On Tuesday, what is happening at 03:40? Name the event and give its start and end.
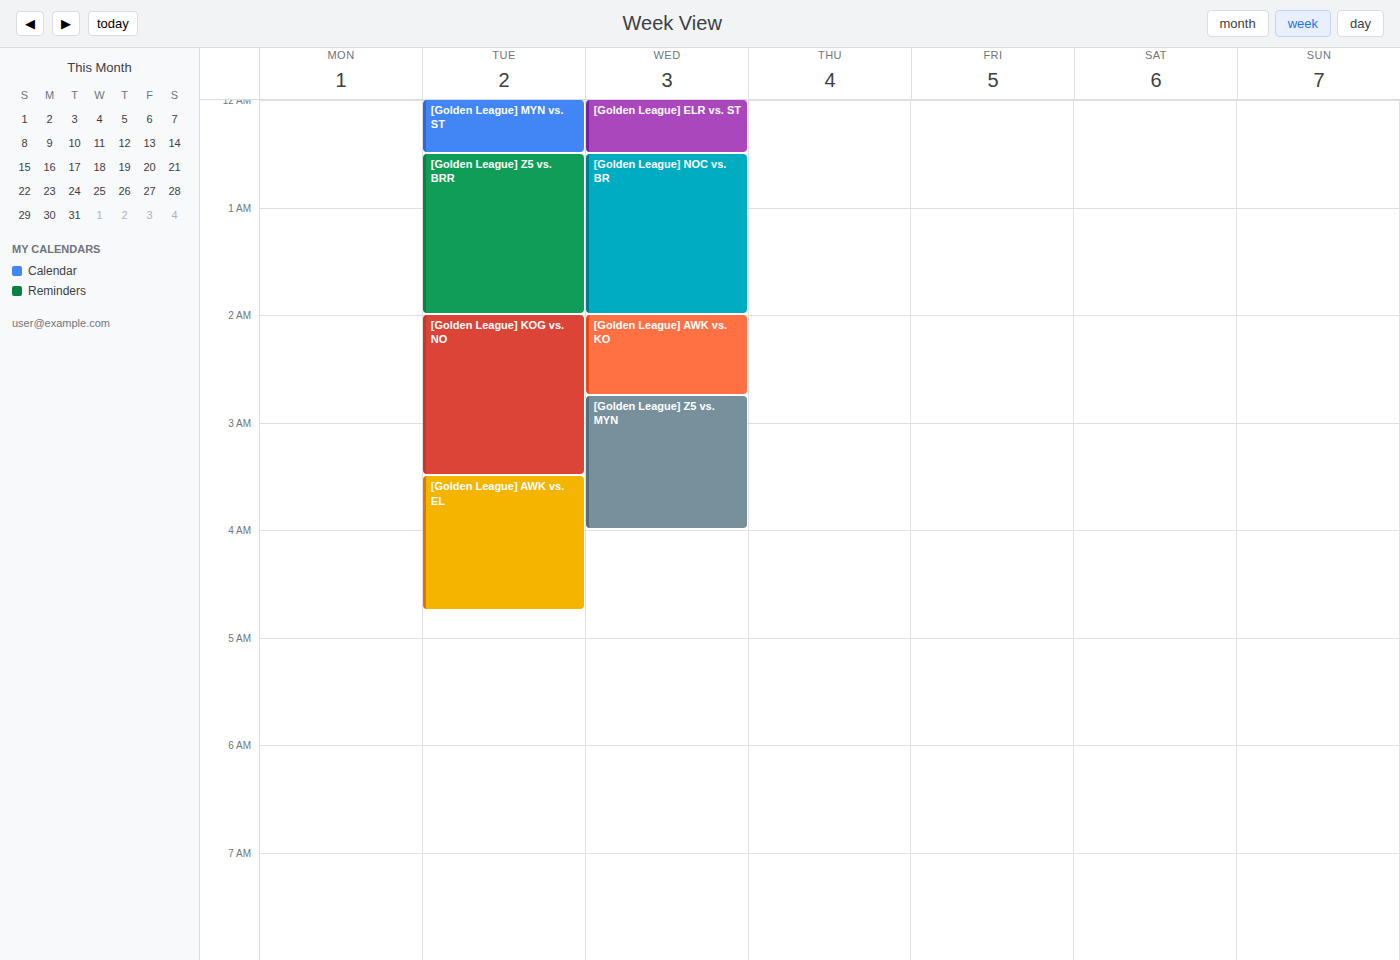
"[Golden League] AWK vs. EL", 03:30 to 04:45